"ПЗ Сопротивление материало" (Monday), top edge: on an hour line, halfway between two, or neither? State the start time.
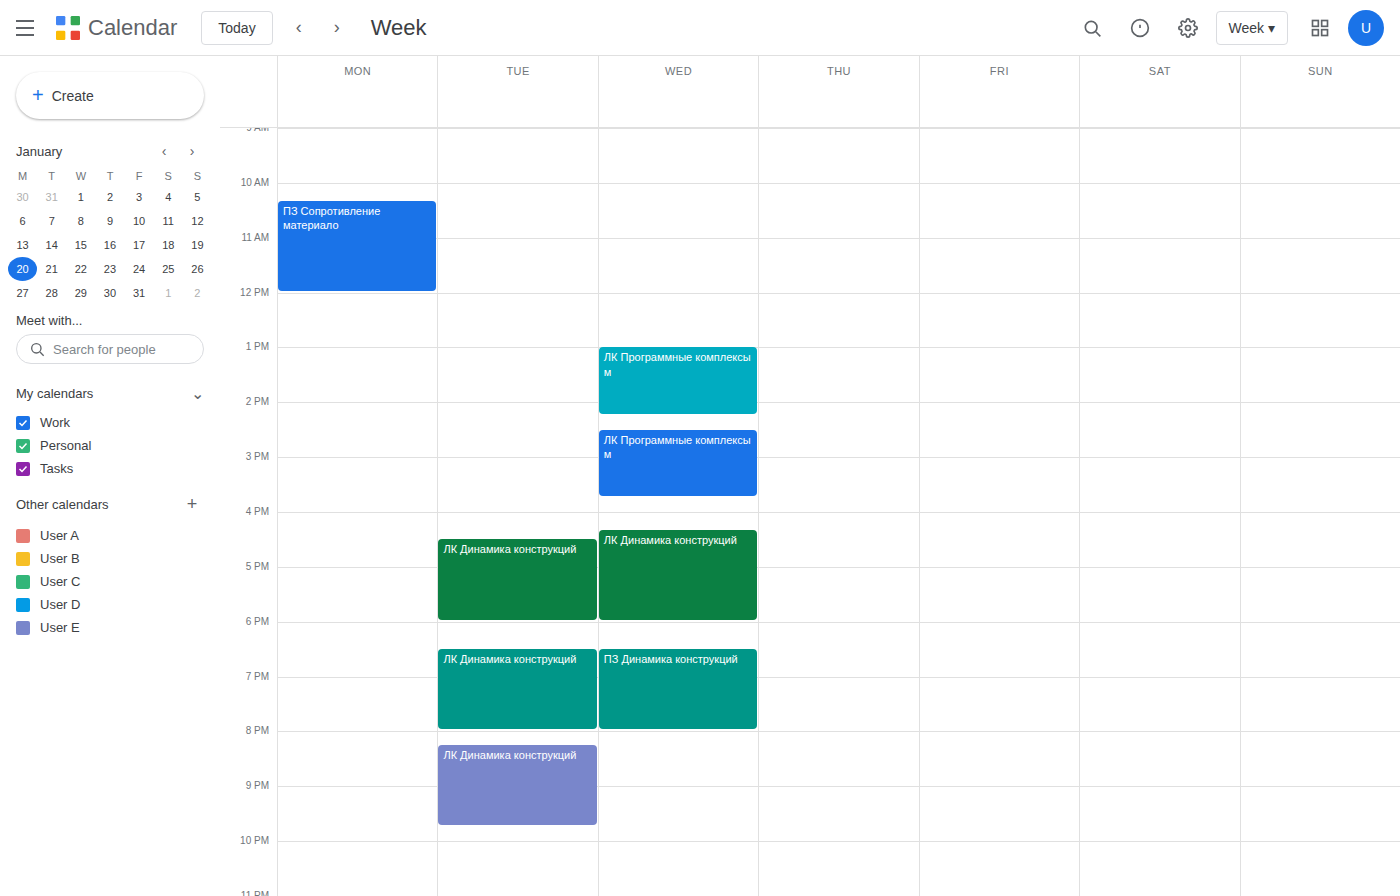
10:20 AM -- neither: 20 minutes below the 10 AM line and 40 minutes above the 11 AM line.